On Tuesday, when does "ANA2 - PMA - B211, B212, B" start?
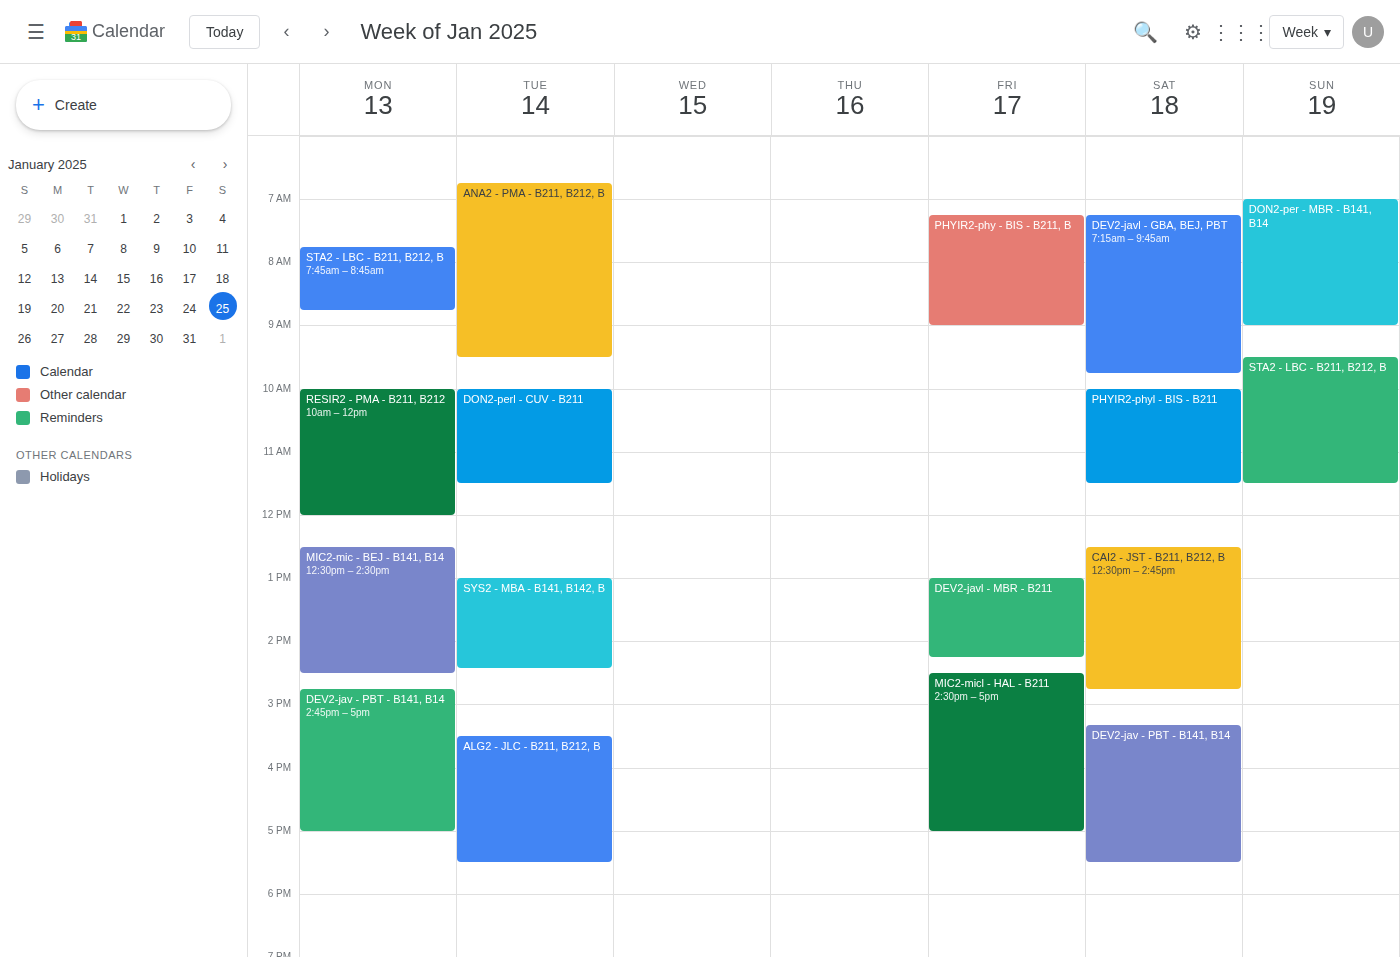
06:45